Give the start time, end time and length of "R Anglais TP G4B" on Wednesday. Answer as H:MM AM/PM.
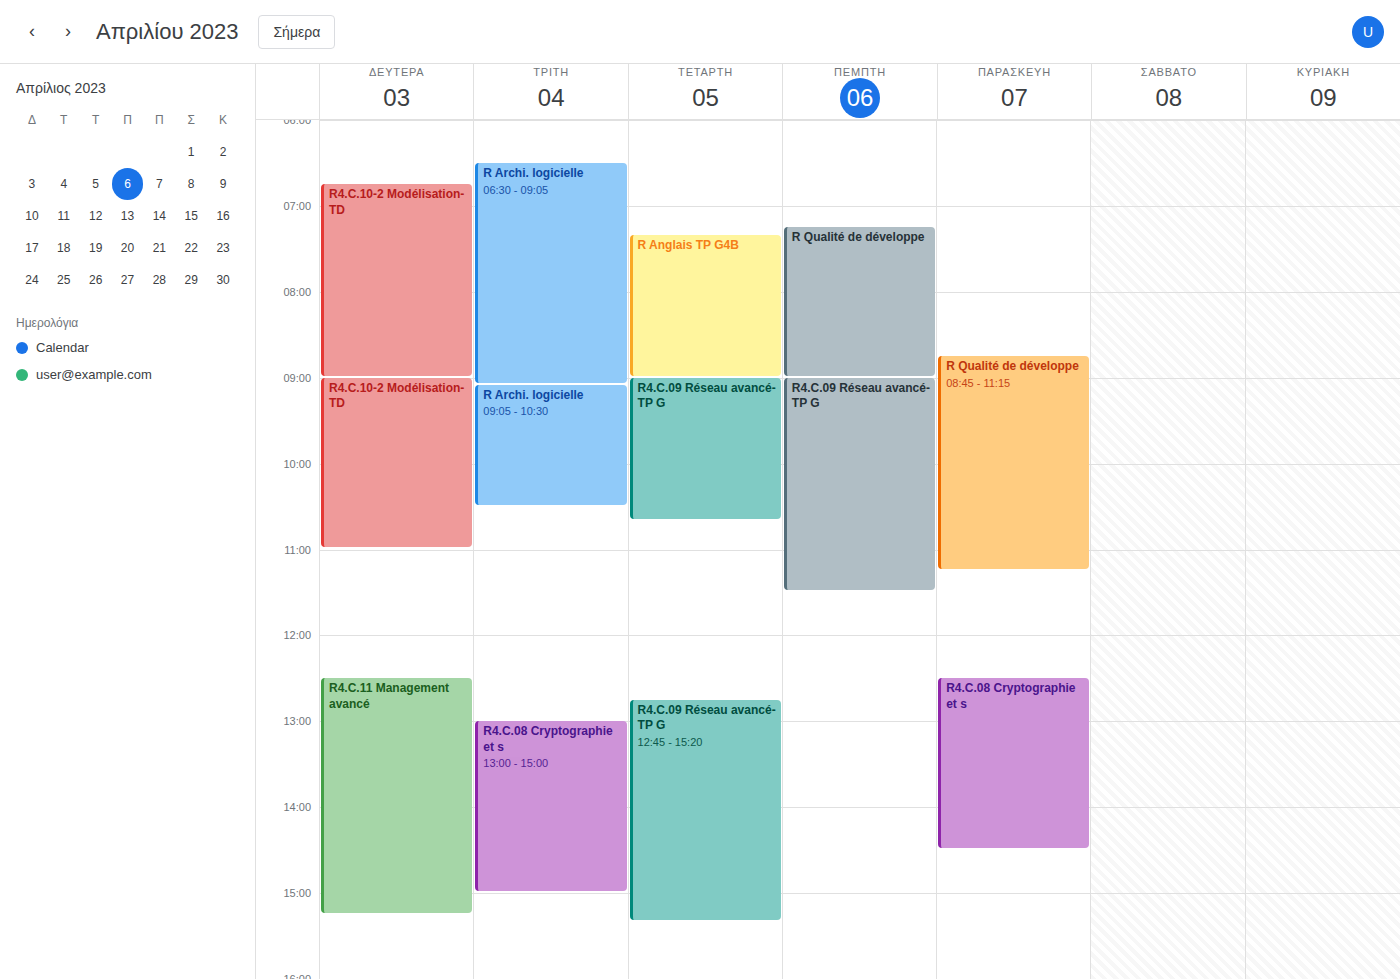
7:20 AM to 9:00 AM, 1 hour 40 minutes